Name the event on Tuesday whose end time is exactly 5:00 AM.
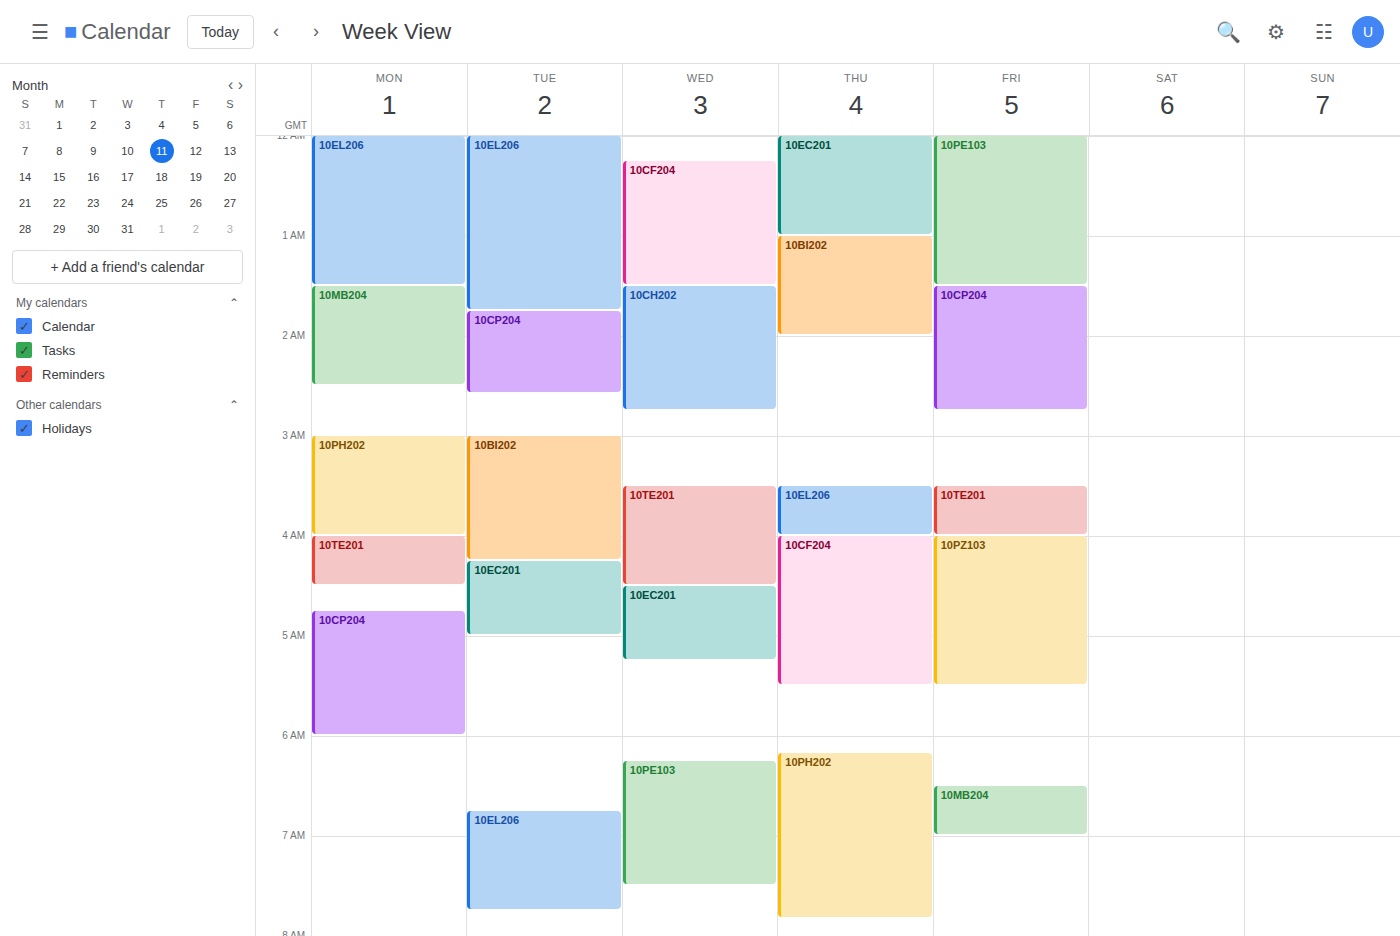
"10EC201"